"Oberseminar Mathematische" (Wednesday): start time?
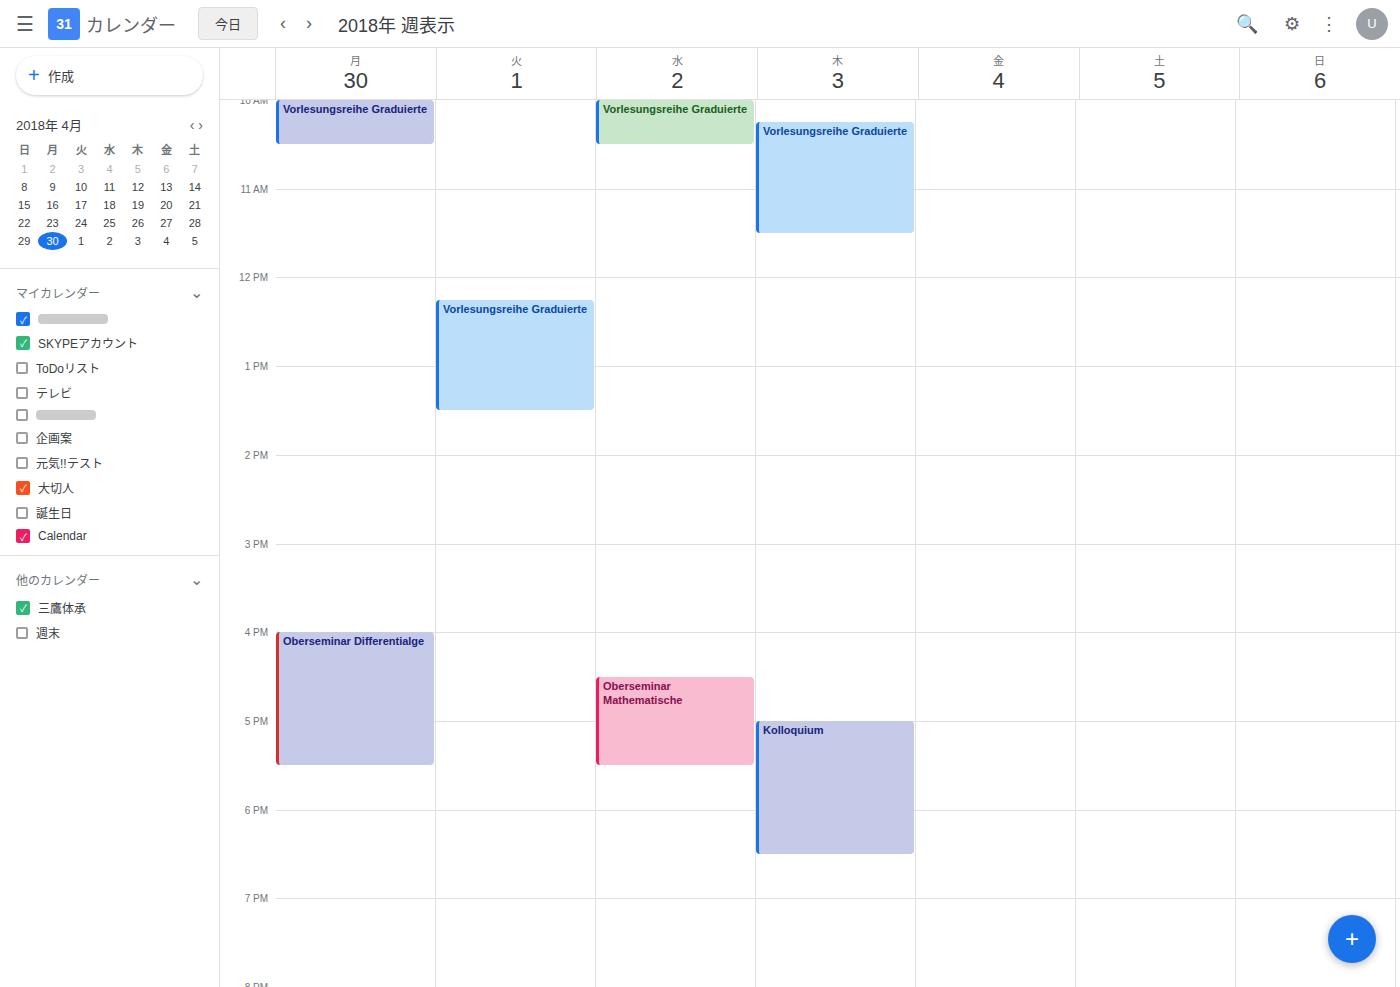
4:30 PM